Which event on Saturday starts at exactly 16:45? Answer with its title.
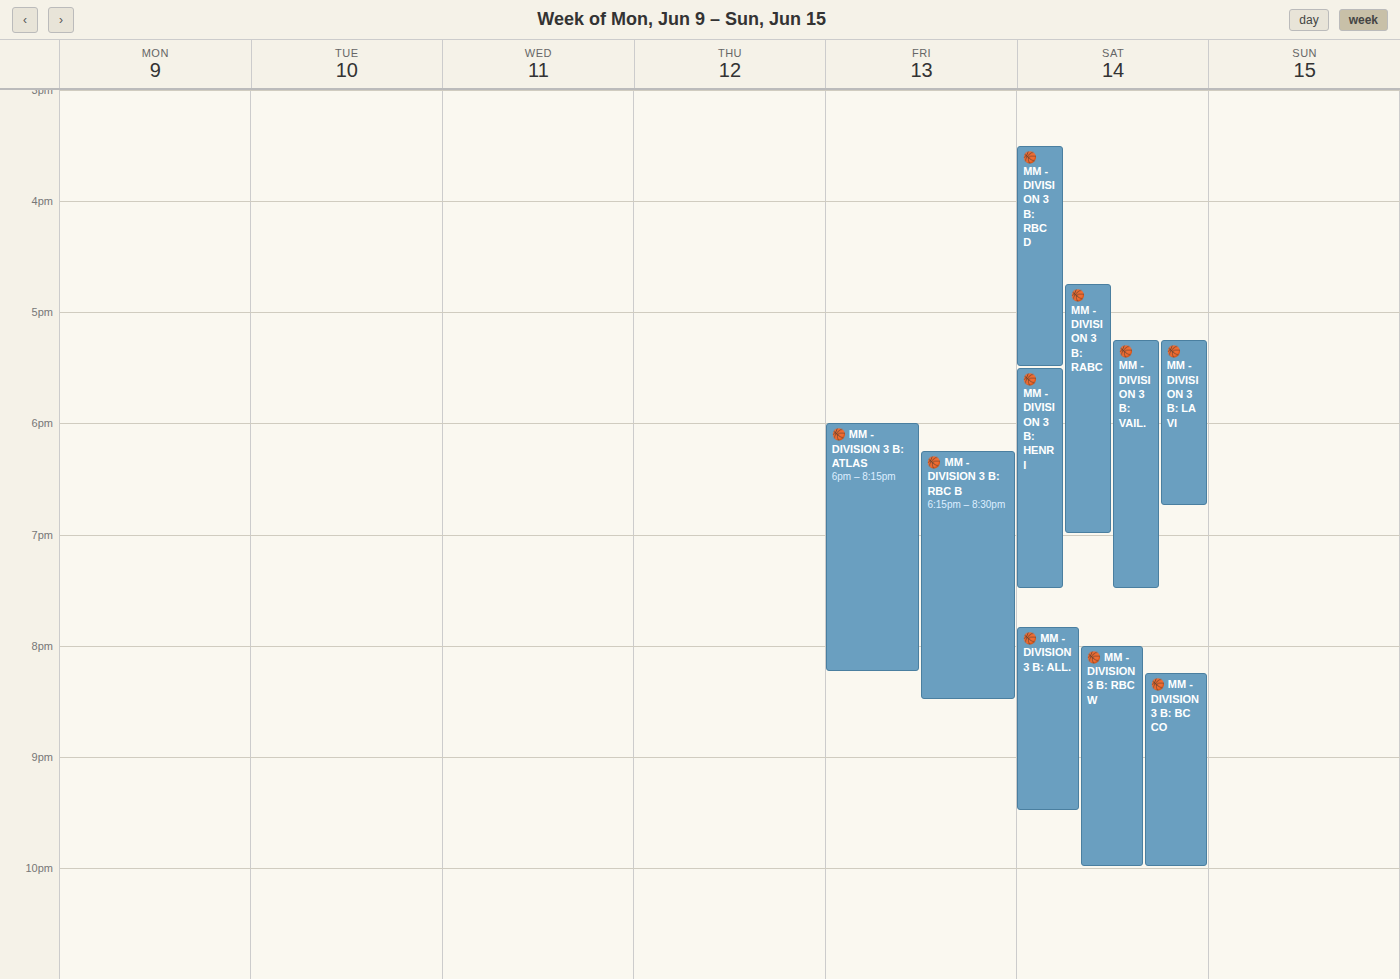
"🏀 MM - DIVISION 3 B: RABC"